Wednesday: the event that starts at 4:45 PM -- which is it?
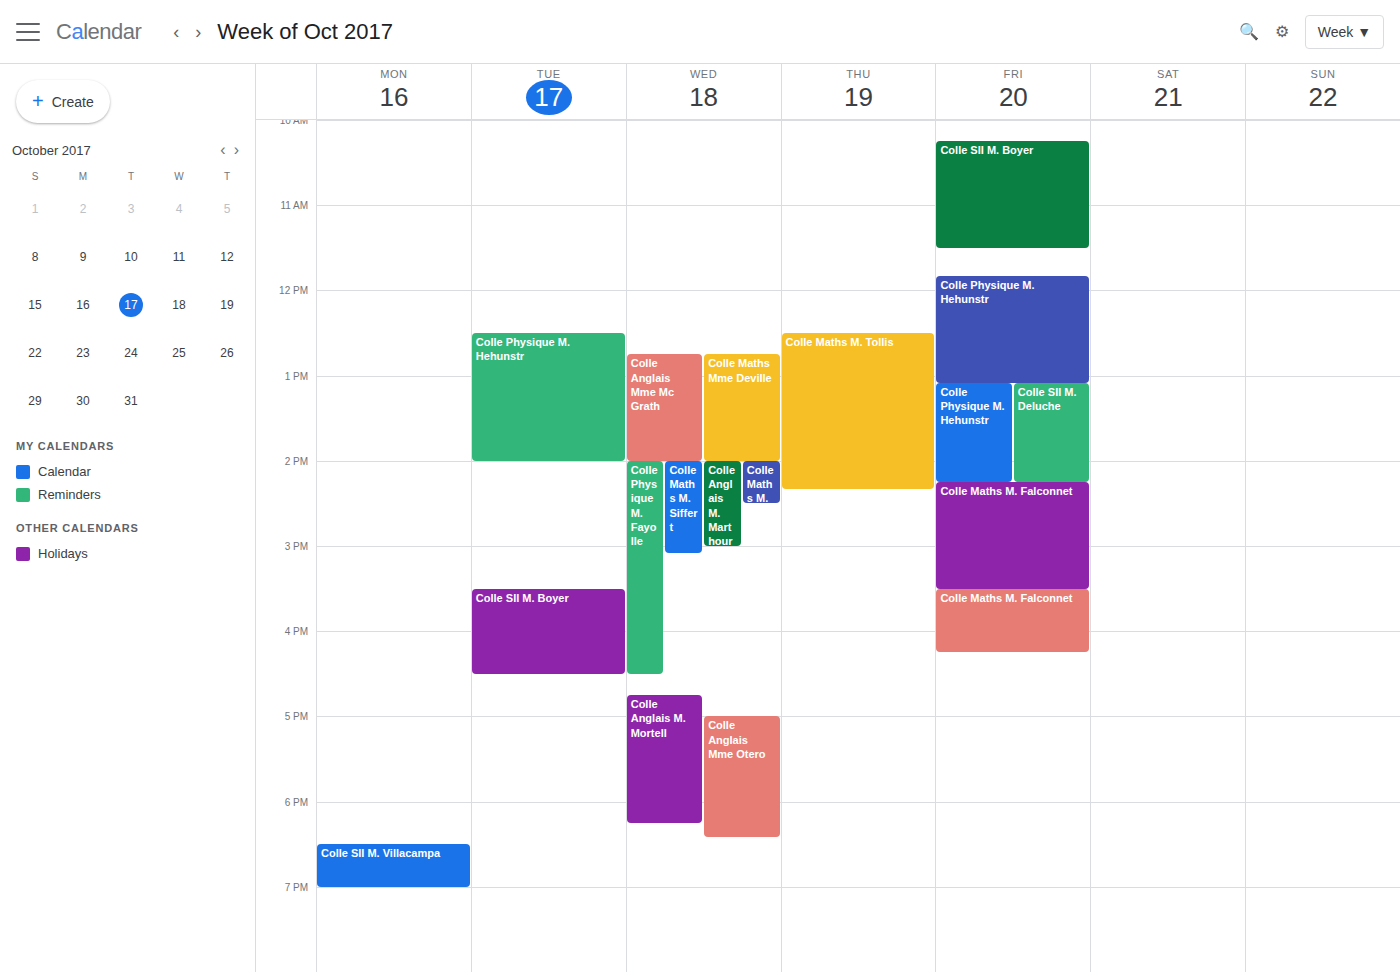
"Colle Anglais M. Mortell"